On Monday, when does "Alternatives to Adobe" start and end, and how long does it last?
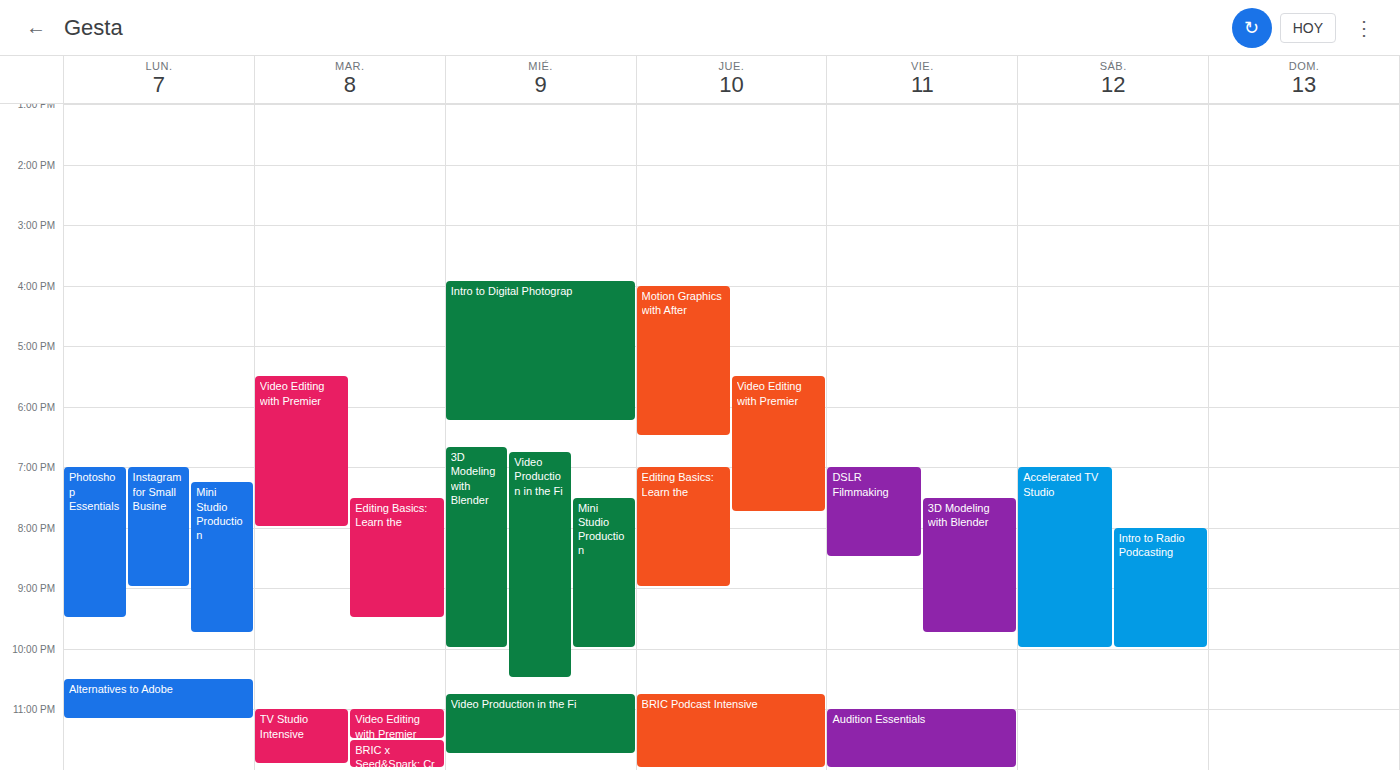
10:30 PM to 11:10 PM, 40 minutes